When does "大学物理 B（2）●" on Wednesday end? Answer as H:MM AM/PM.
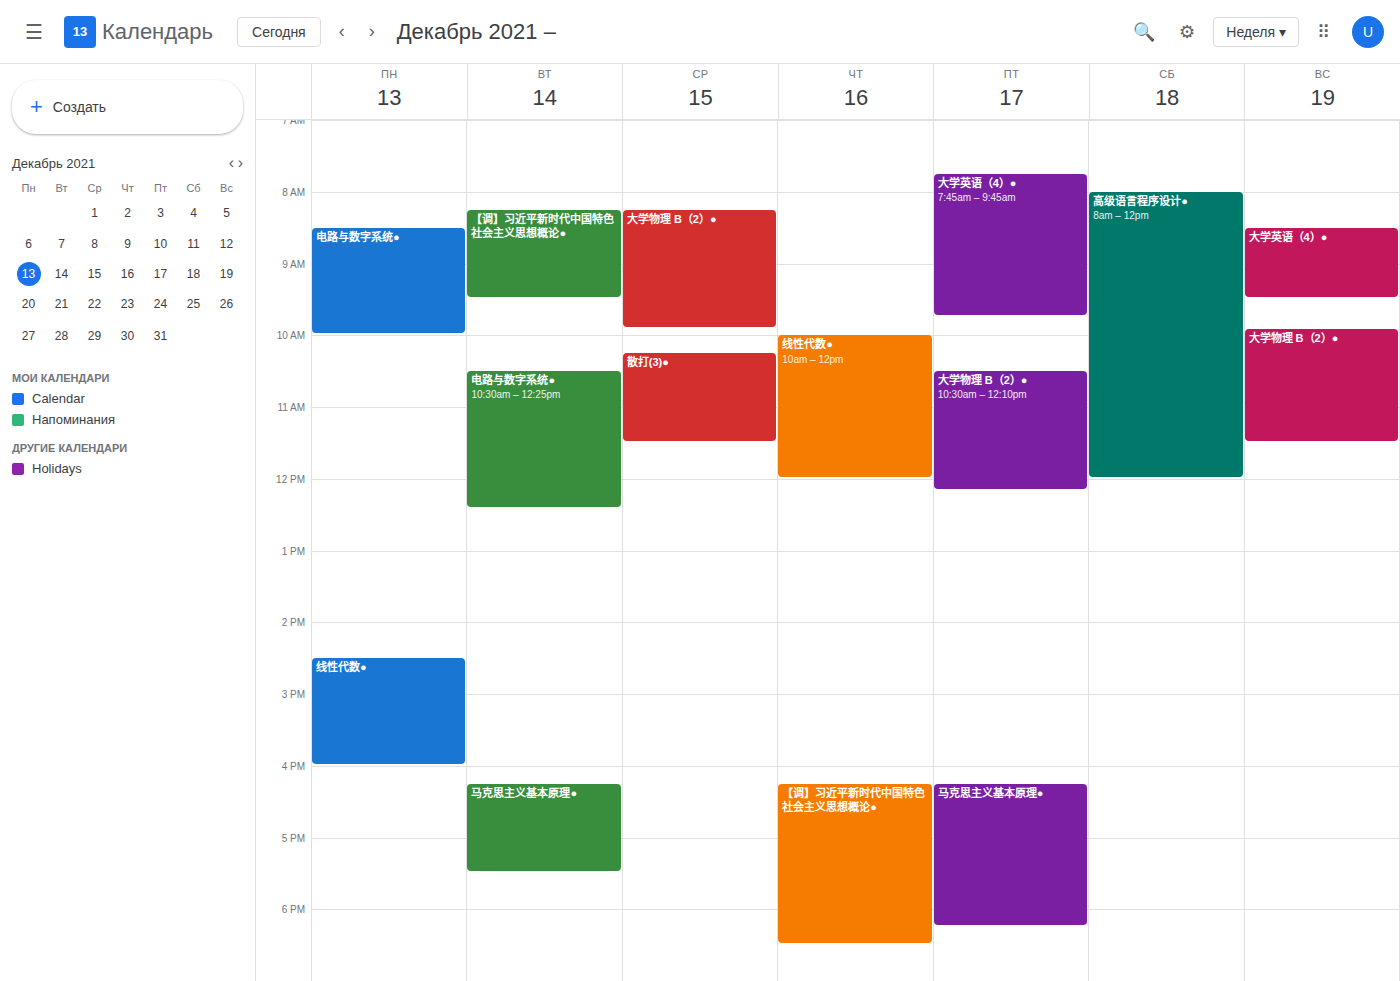
9:55 AM